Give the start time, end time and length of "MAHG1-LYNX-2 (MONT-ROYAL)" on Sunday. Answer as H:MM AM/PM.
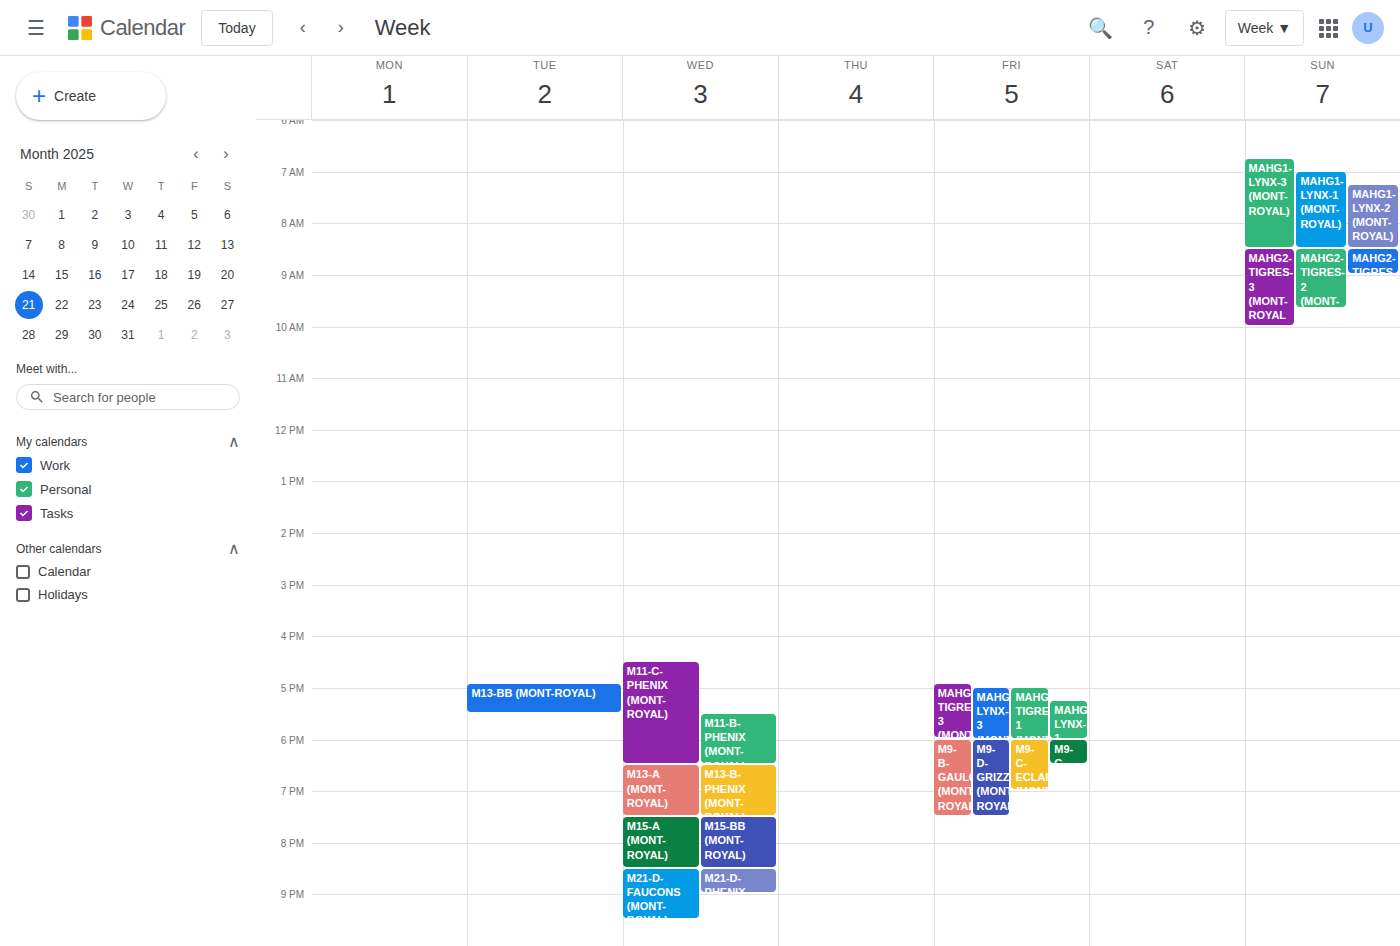
7:15 AM to 8:30 AM, 1 hour 15 minutes